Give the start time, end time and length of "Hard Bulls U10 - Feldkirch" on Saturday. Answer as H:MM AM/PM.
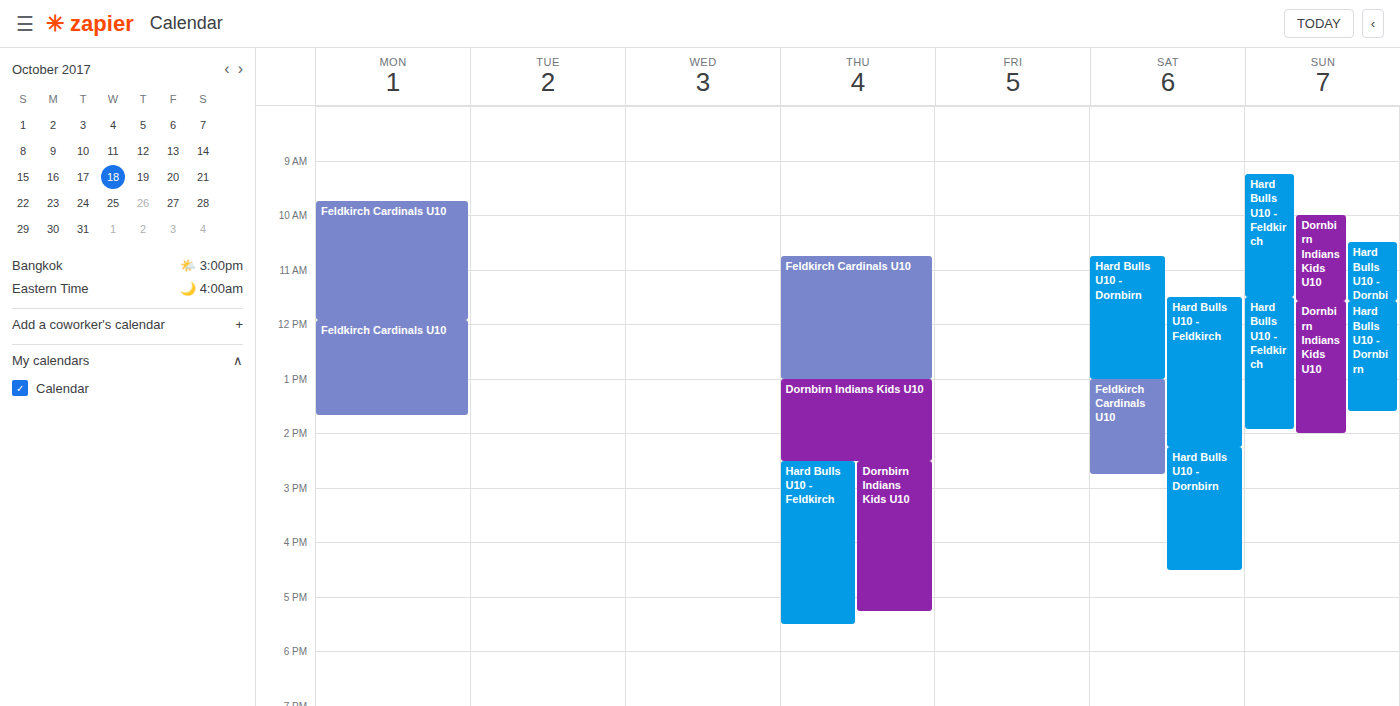
11:30 AM to 2:15 PM, 2 hours 45 minutes